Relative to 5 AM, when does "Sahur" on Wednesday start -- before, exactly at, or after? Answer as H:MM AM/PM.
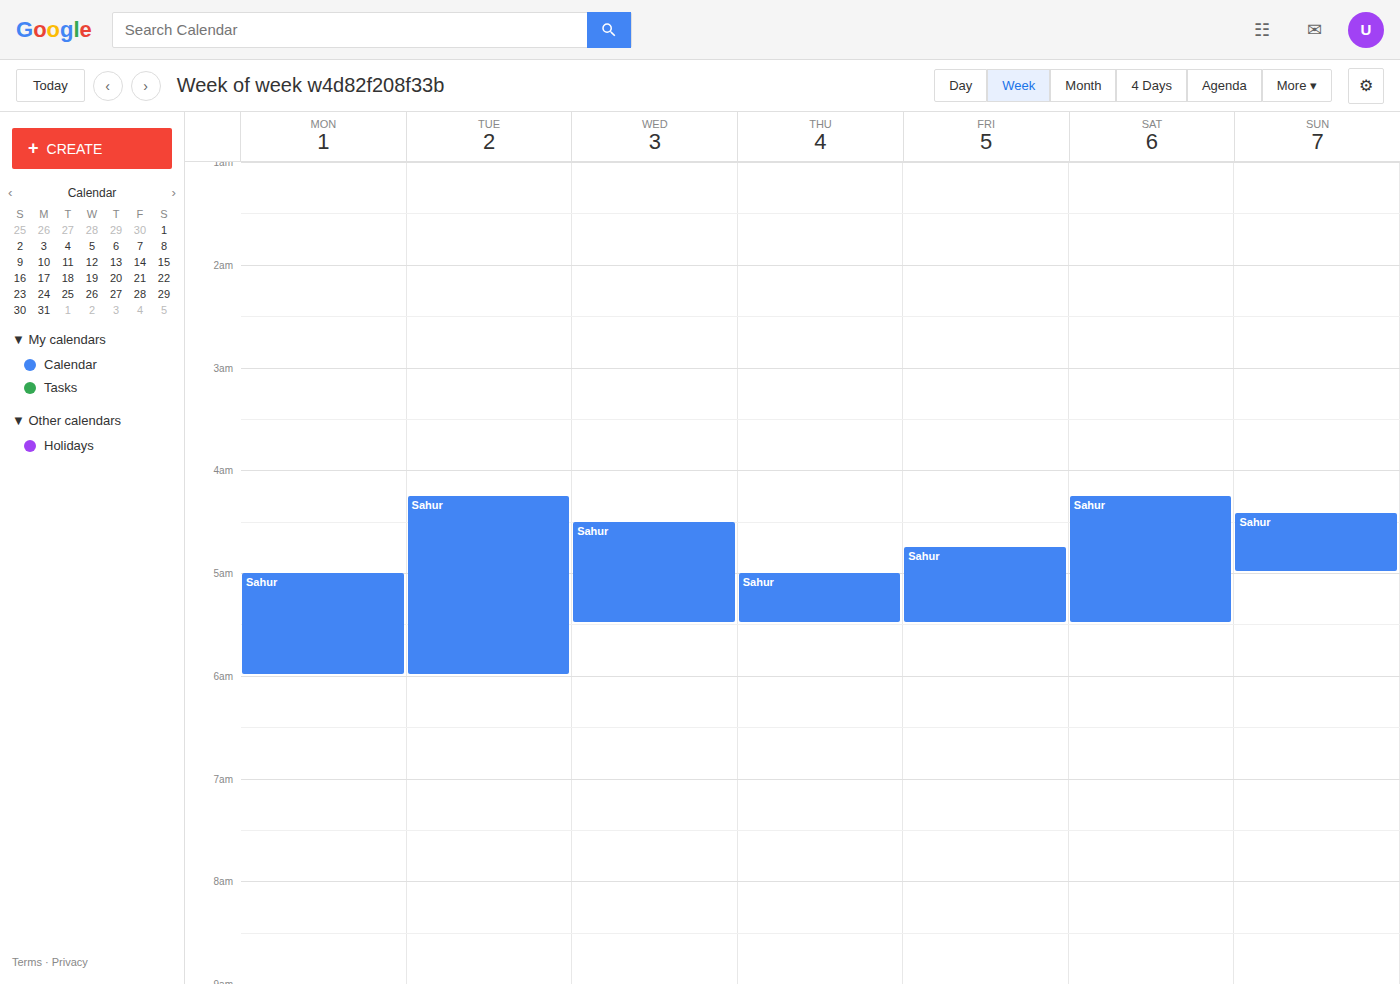
4:30 AM -- before 5 AM, 30 minutes above the 5 AM line.